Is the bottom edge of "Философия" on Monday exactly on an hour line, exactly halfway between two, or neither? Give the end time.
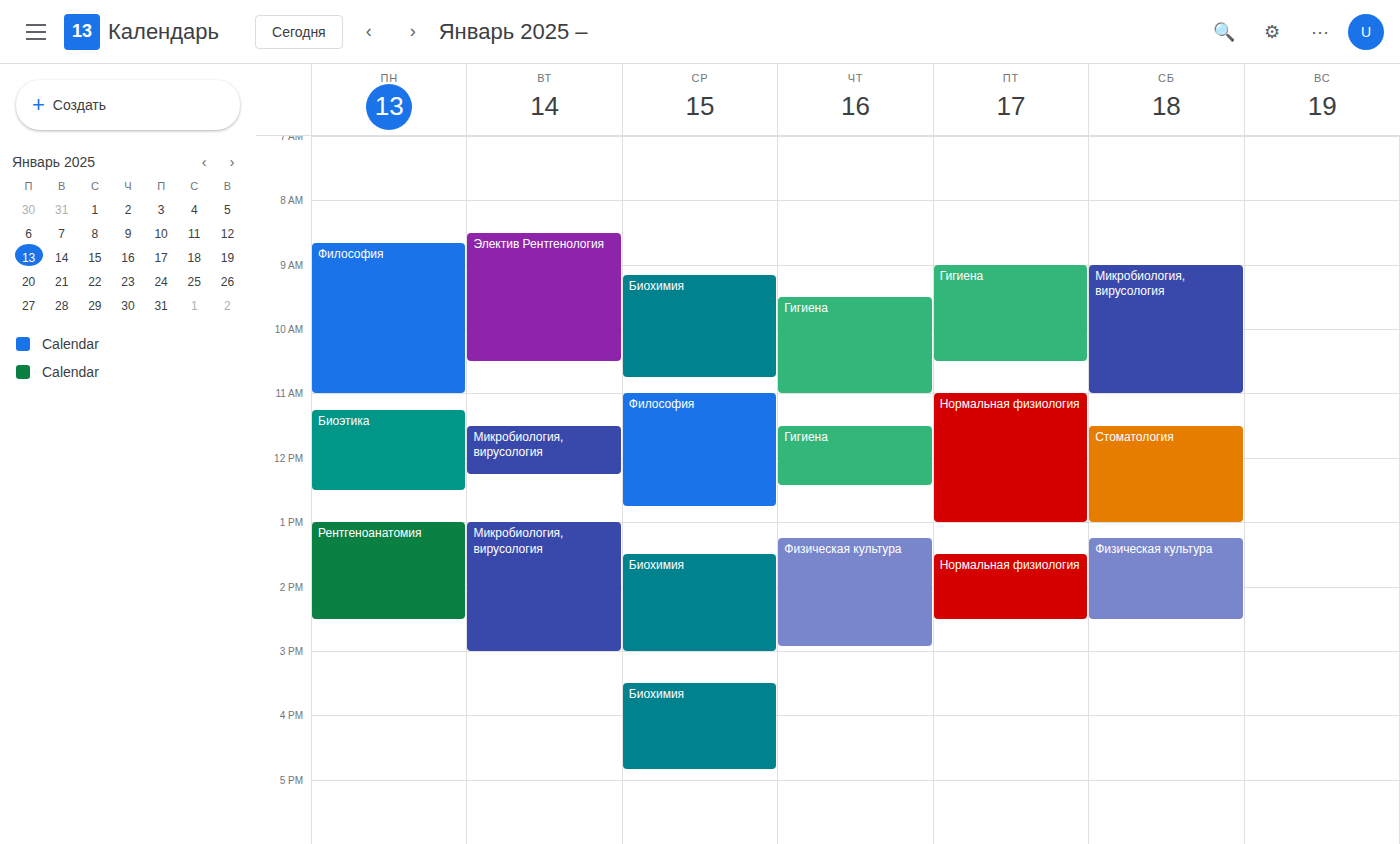
11:00 AM -- exactly on the 11 AM line.